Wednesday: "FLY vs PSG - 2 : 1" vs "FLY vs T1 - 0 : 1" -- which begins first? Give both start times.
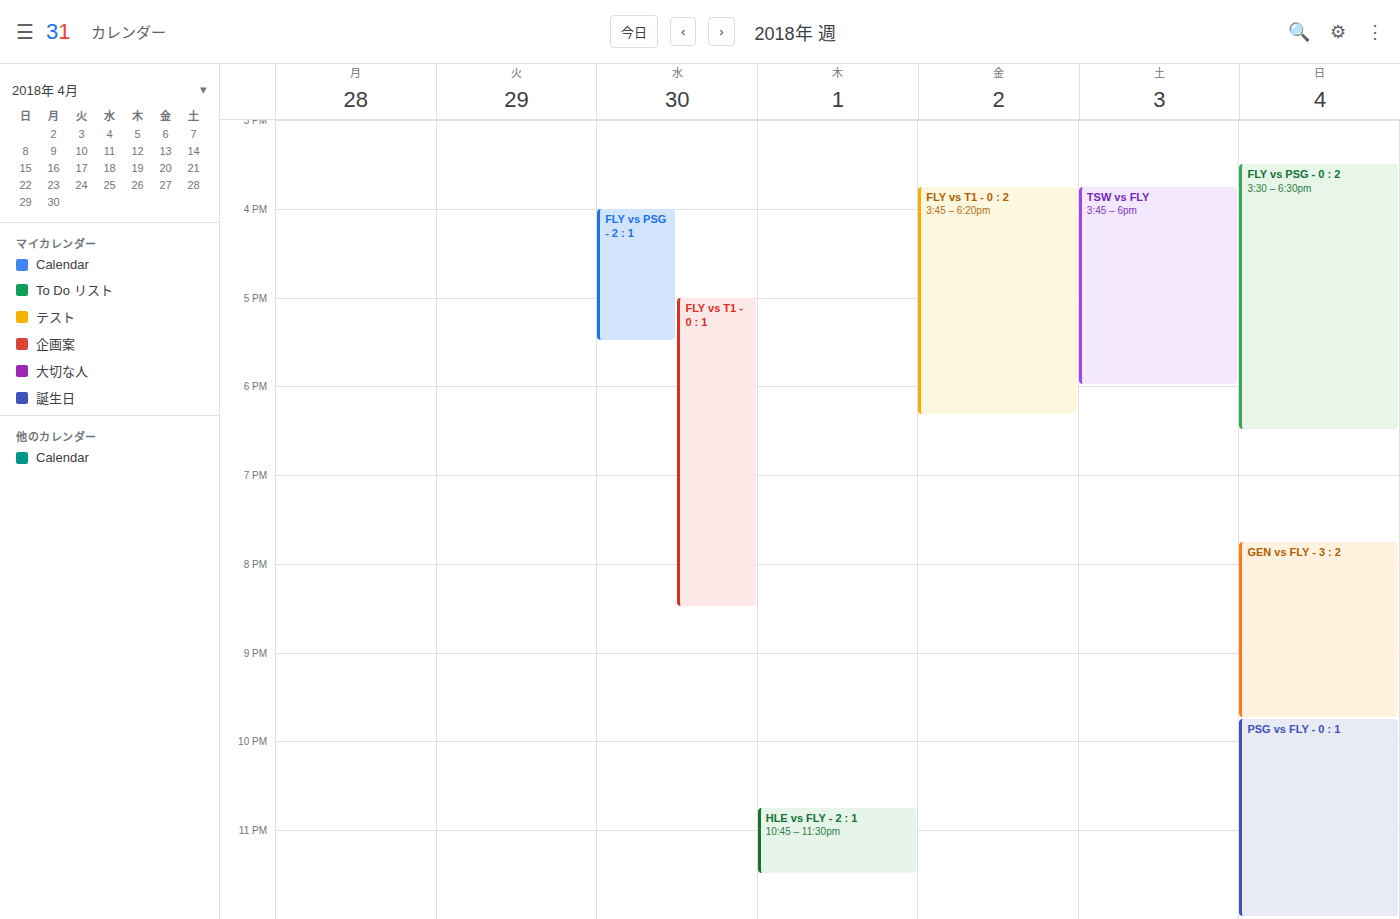
"FLY vs PSG - 2 : 1" 4:00 PM; "FLY vs T1 - 0 : 1" 5:00 PM.